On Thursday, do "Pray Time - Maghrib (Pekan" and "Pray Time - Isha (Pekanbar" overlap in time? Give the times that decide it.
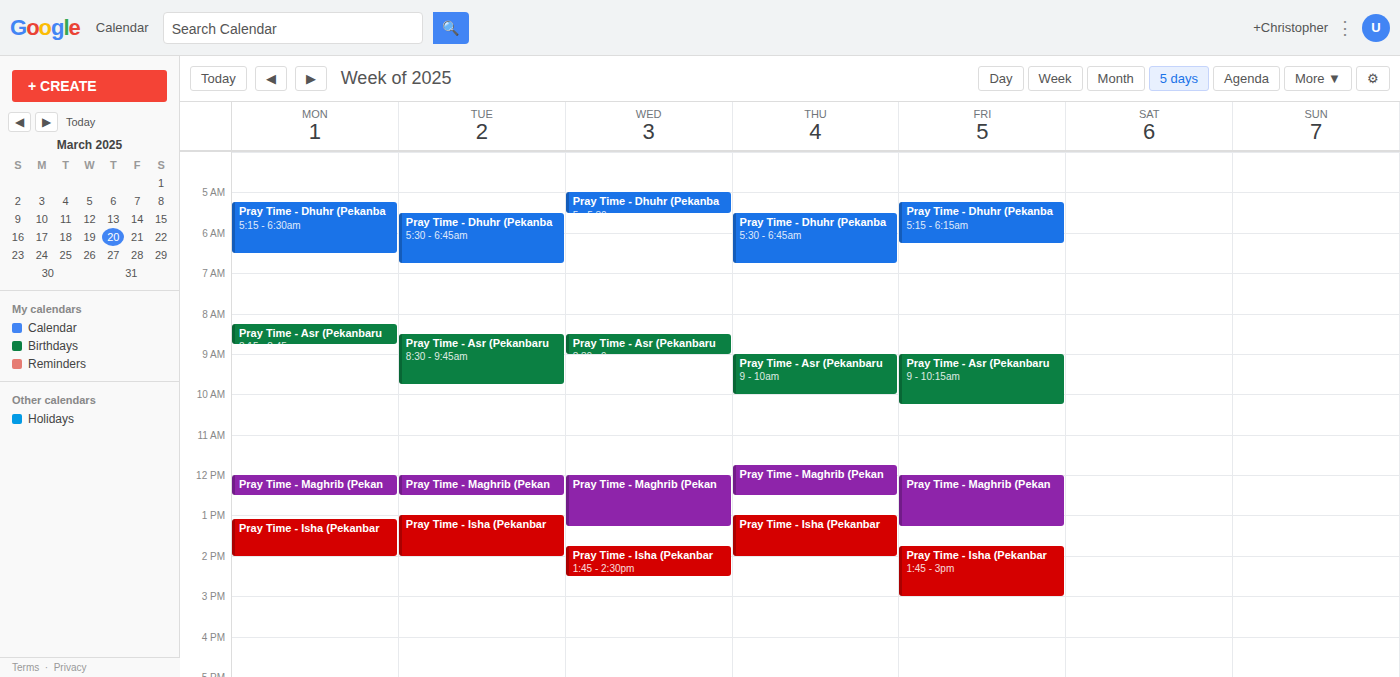
"Pray Time - Maghrib (Pekan" ends at 12:30 PM and "Pray Time - Isha (Pekanbar" starts at 1:00 PM -- no overlap.